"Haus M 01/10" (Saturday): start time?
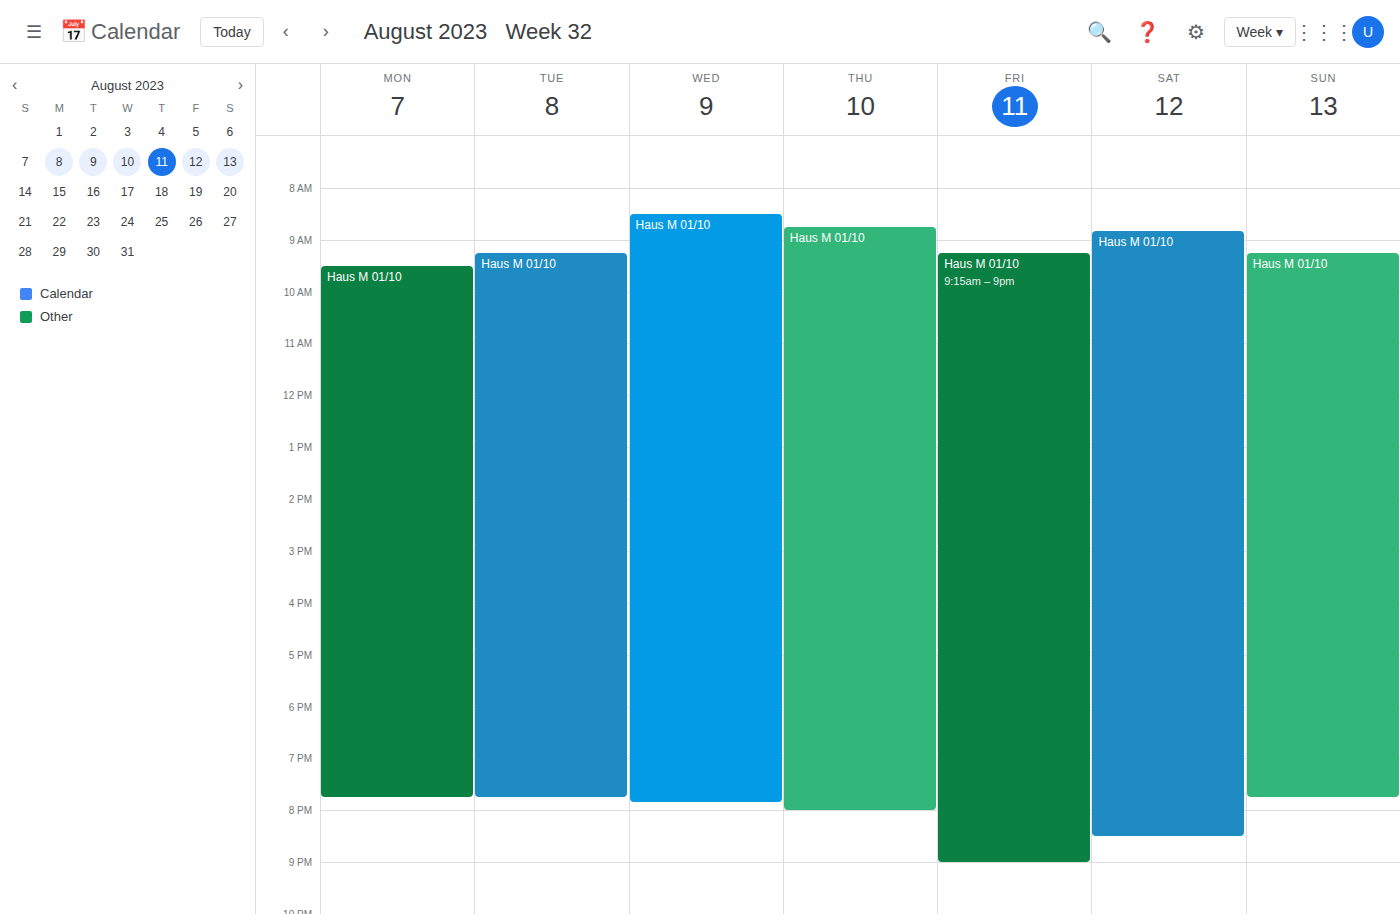
08:50